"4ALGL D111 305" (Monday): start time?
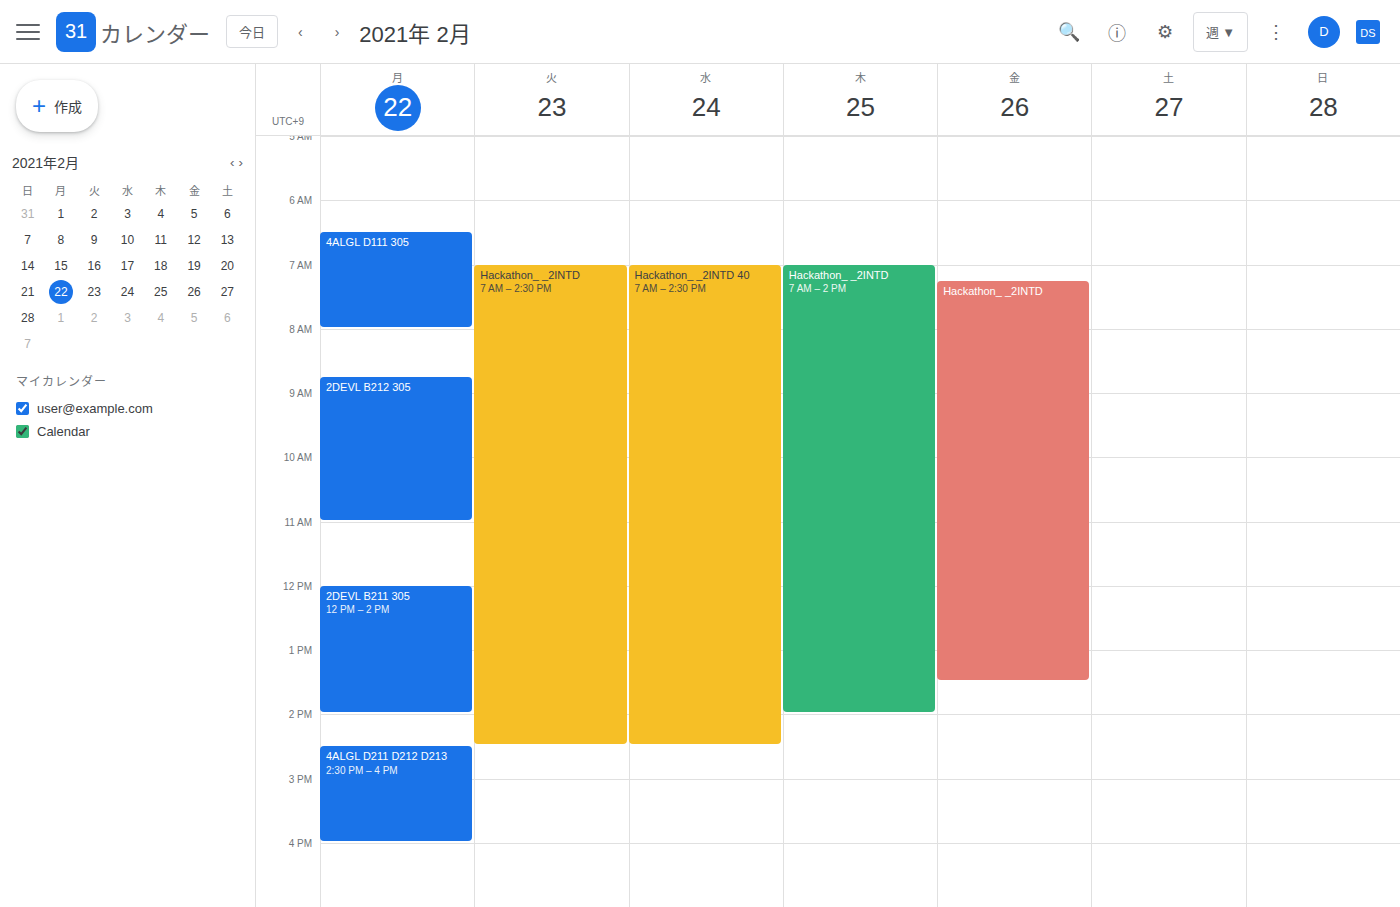
6:30 AM